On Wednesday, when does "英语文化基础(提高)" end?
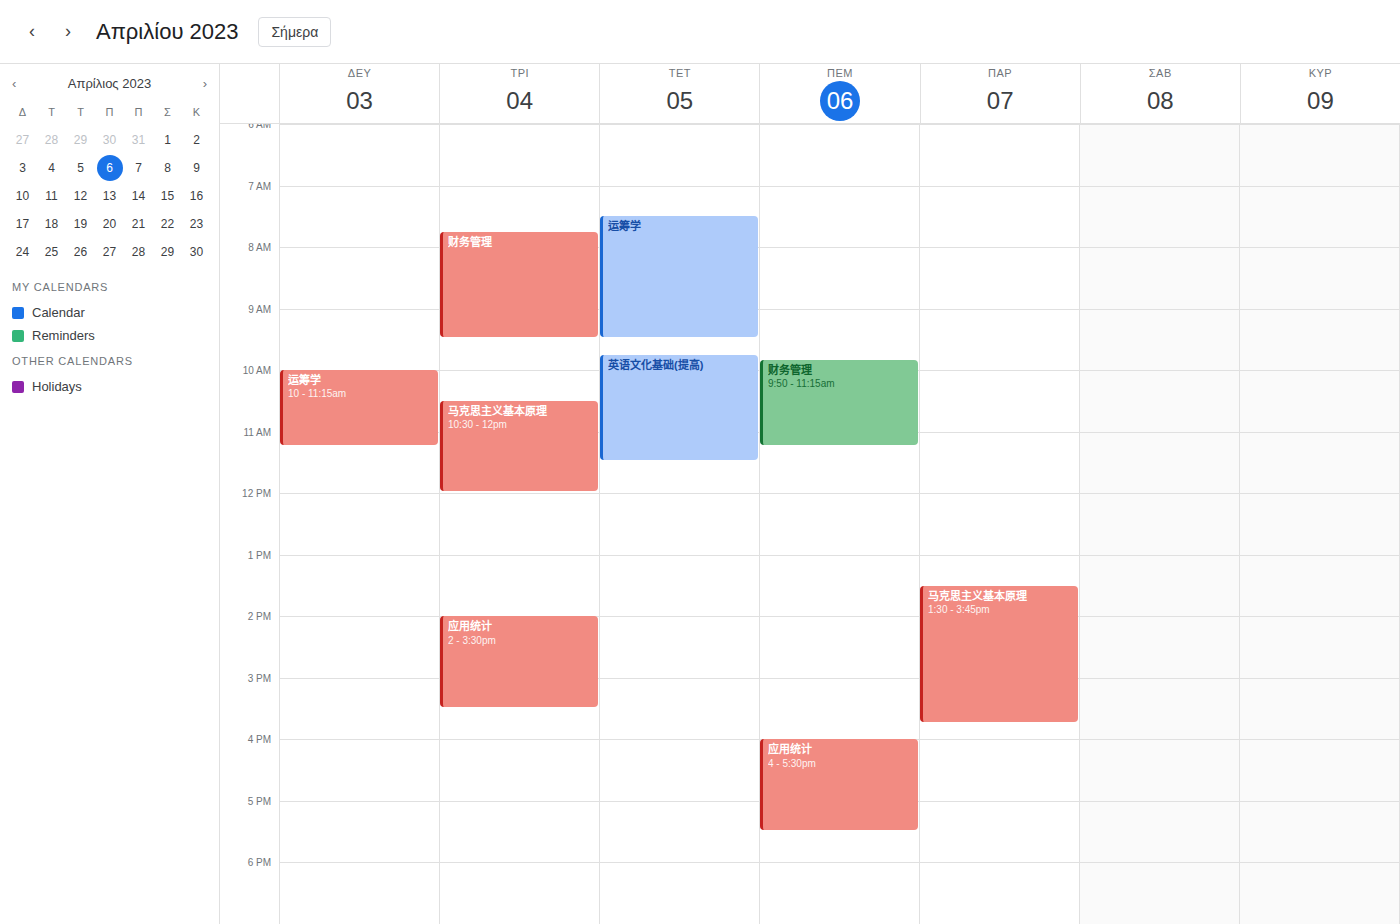
11:30 AM